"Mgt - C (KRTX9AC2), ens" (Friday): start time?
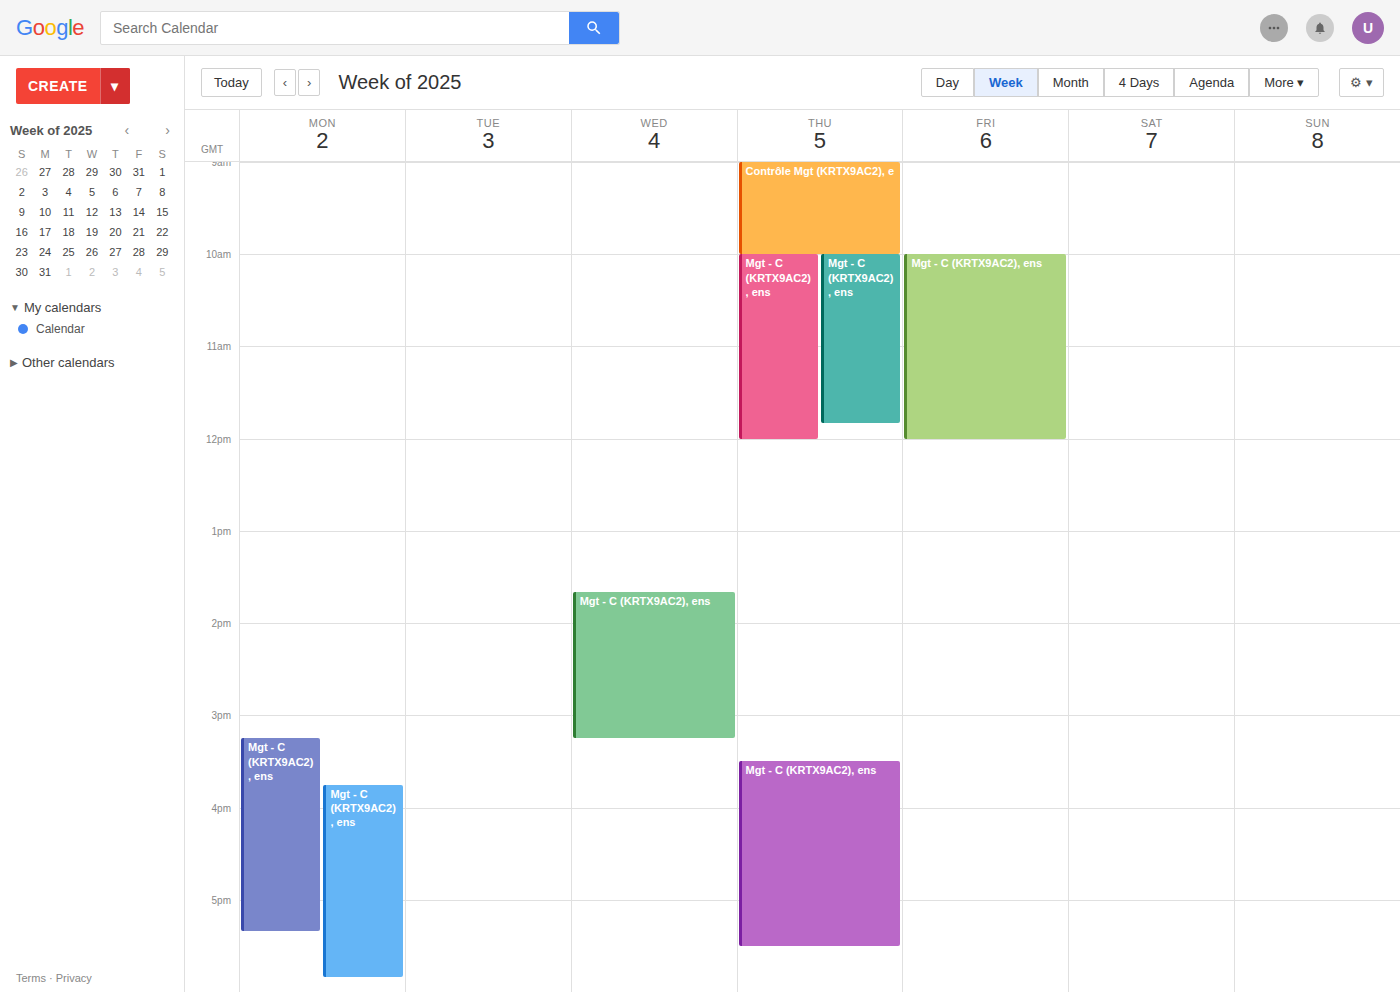
10:00 AM